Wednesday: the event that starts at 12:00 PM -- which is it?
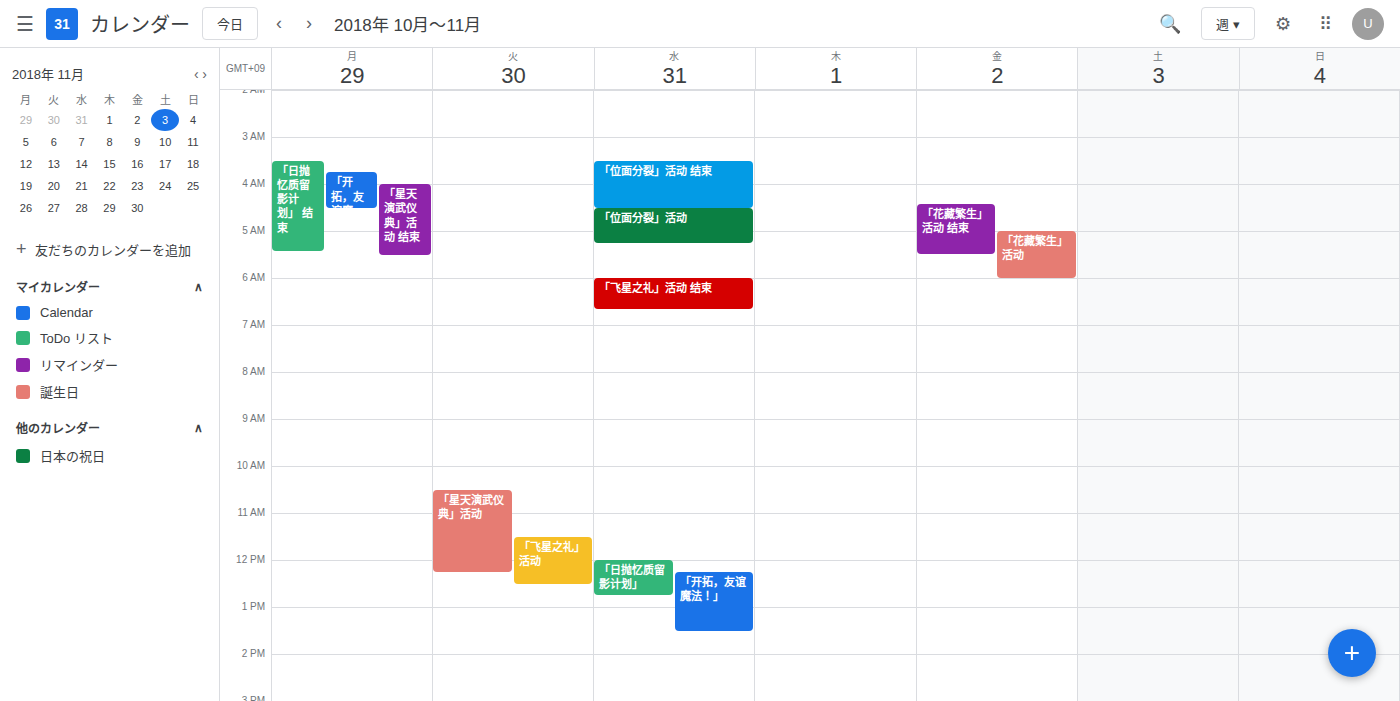
"「日抛忆质留影计划」"